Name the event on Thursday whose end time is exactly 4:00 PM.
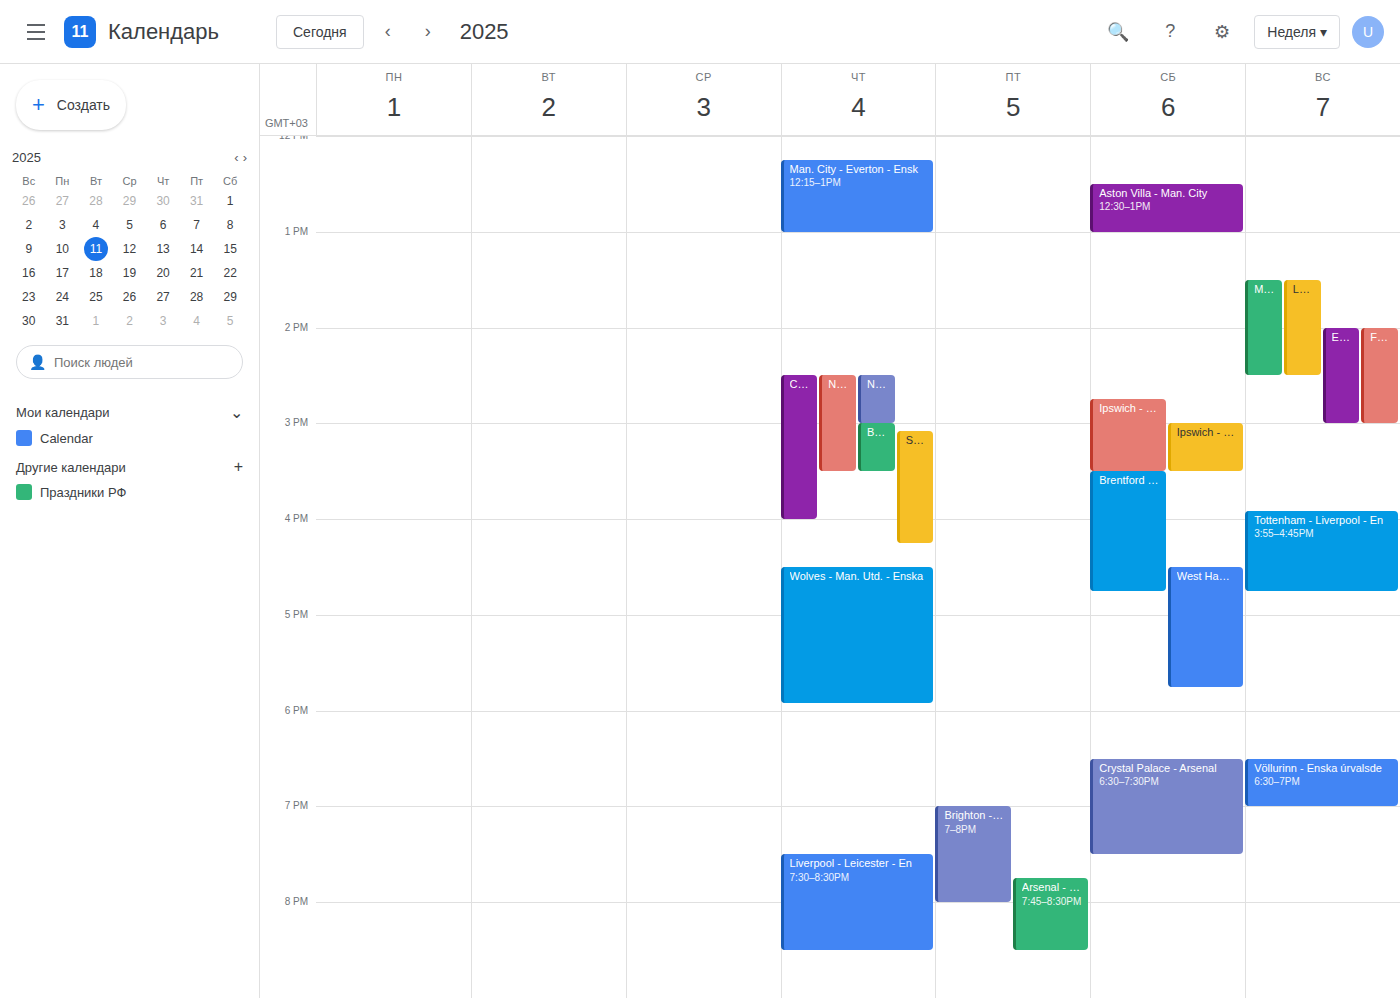
"Chelsea - Fulham - Enska ú"